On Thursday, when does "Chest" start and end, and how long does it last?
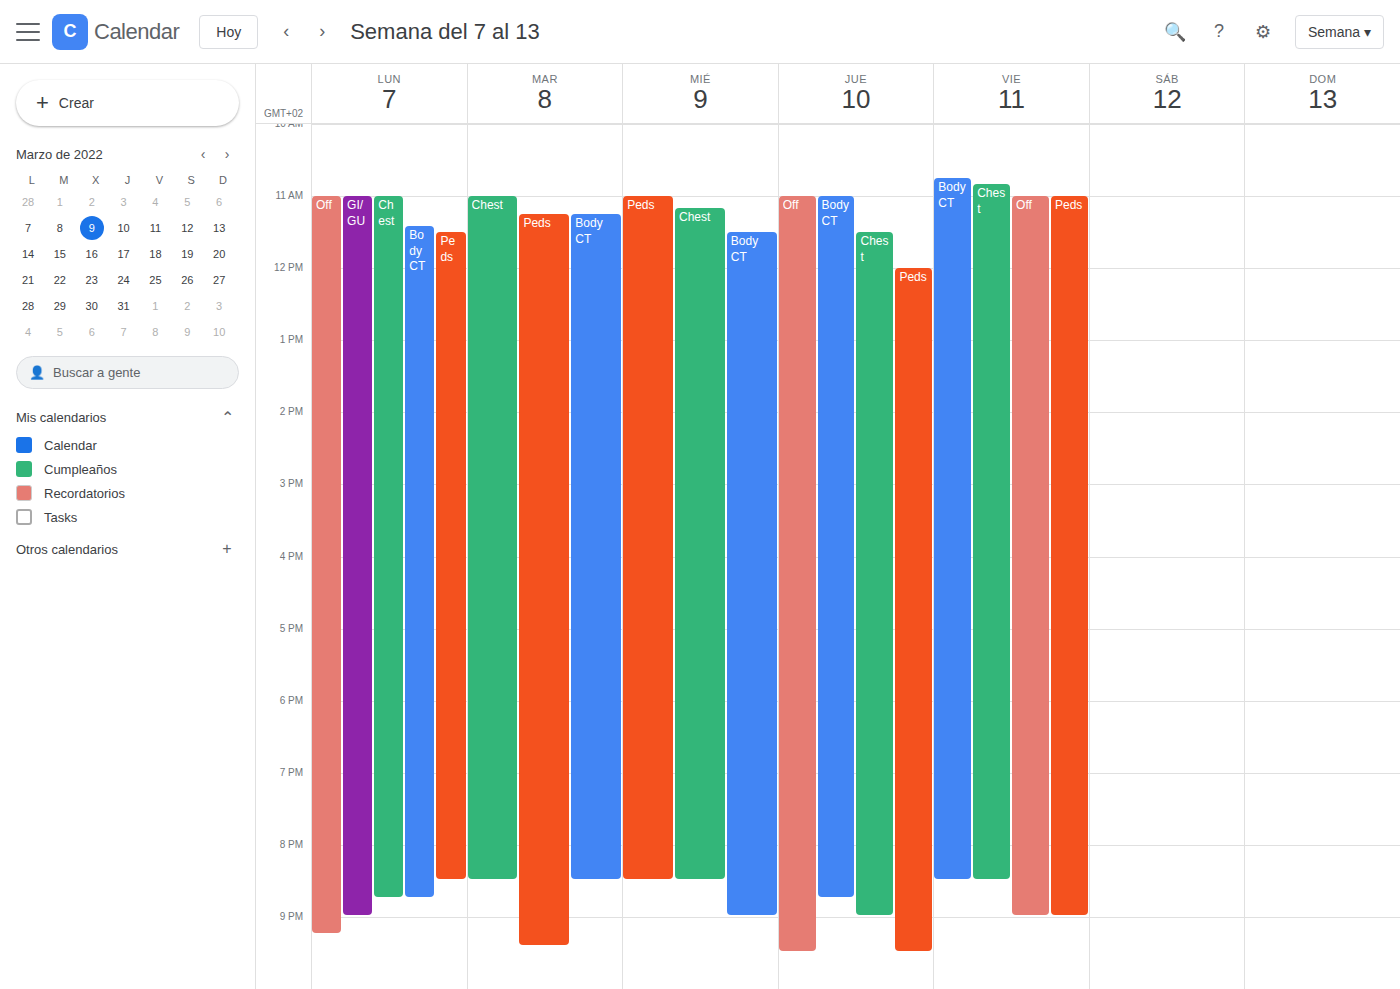
11:30 to 21:00, 9 hours 30 minutes